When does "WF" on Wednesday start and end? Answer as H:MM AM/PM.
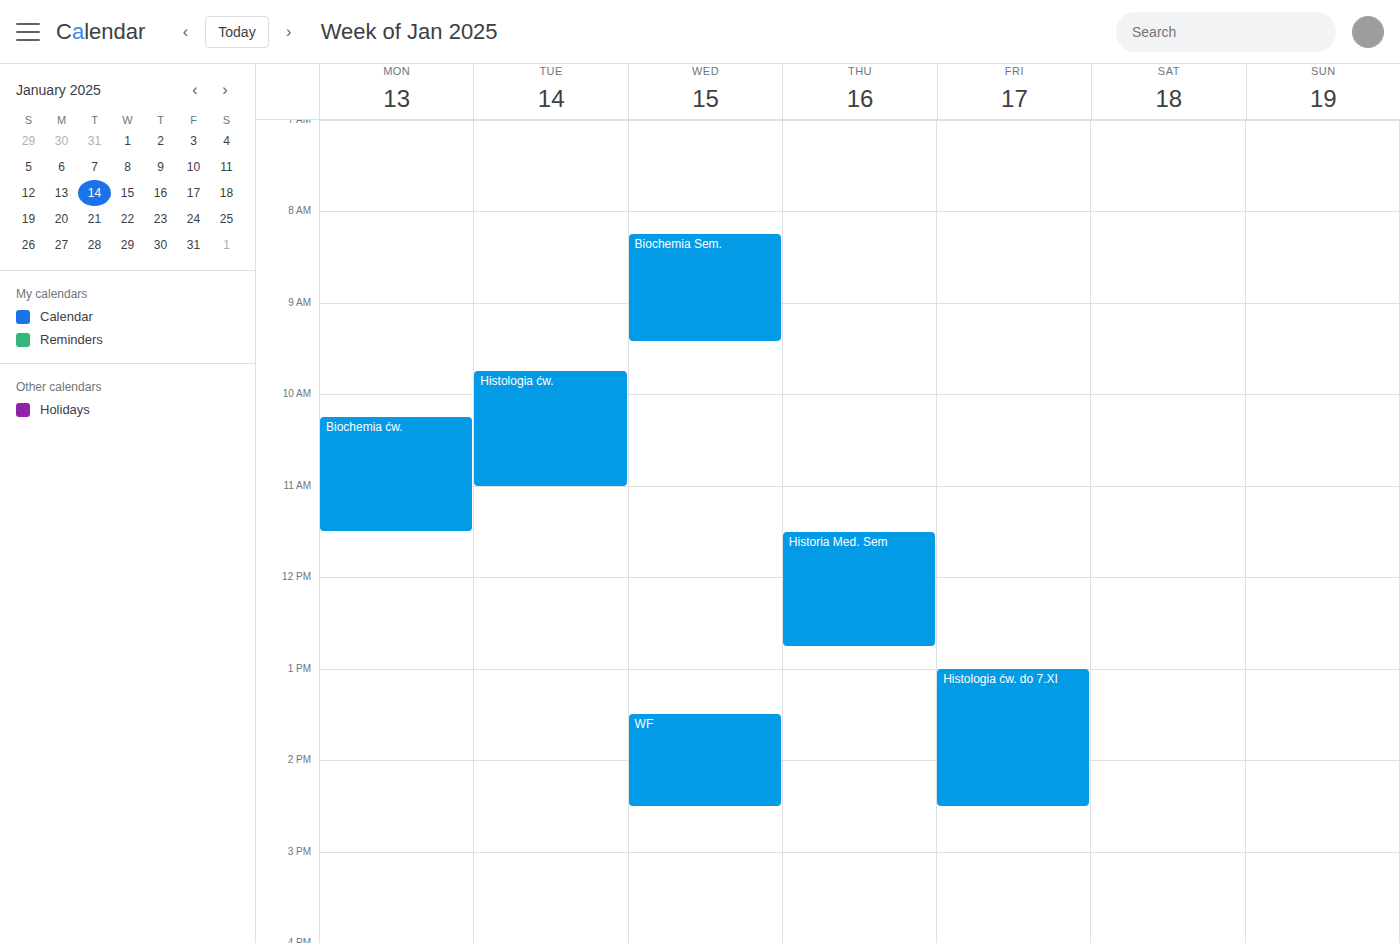
1:30 PM to 2:30 PM